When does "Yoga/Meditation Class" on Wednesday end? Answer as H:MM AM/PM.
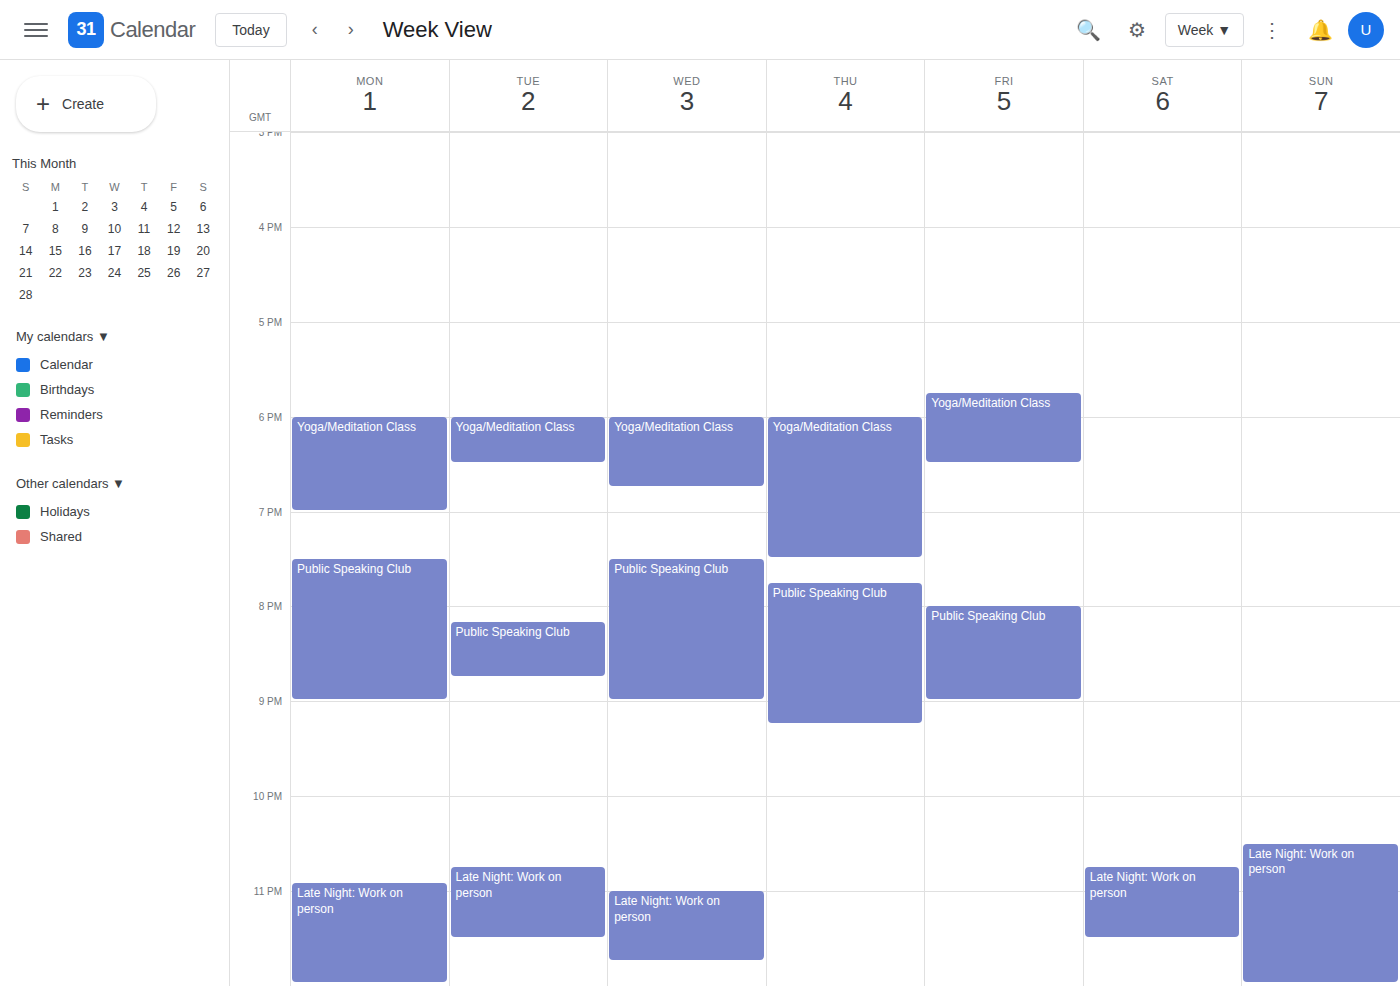
6:45 PM